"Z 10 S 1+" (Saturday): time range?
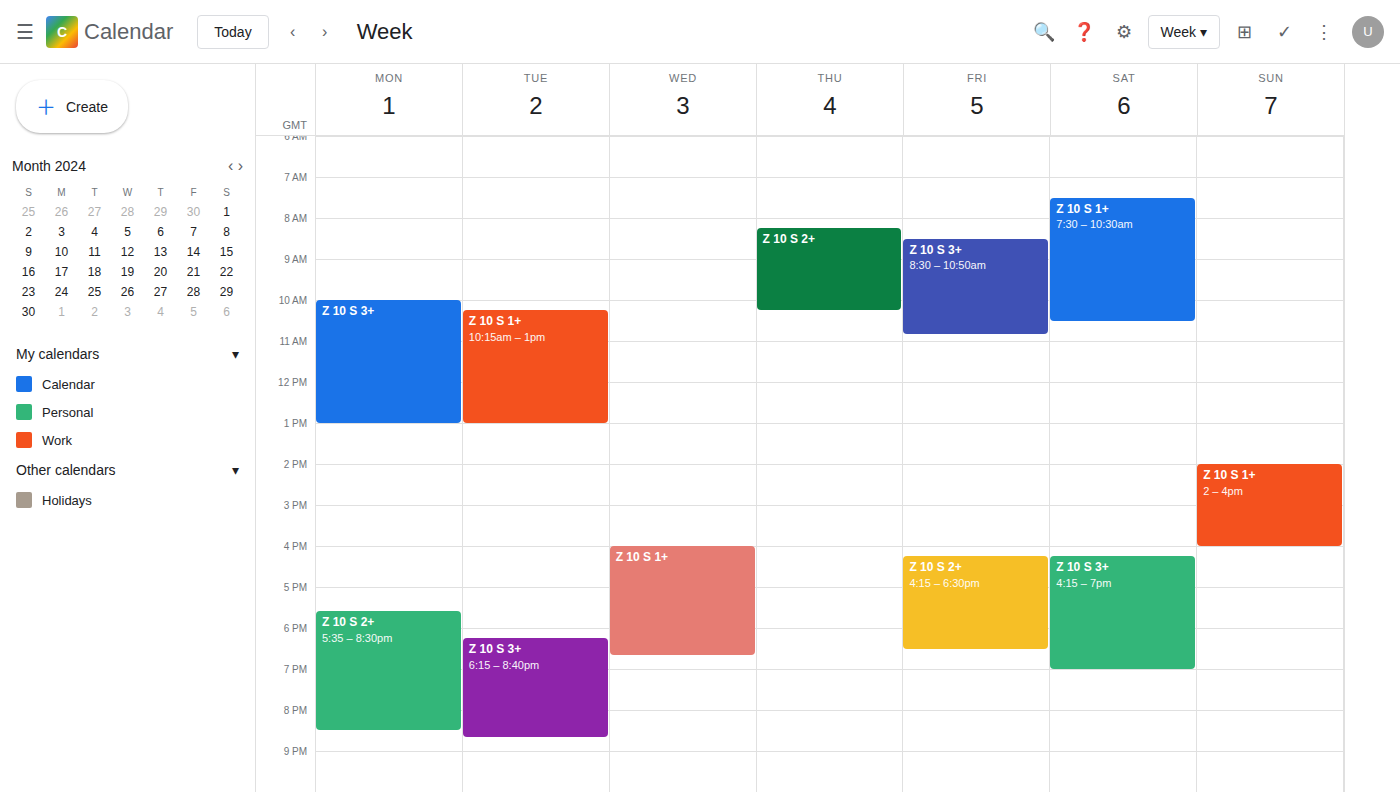
7:30 AM to 10:30 AM